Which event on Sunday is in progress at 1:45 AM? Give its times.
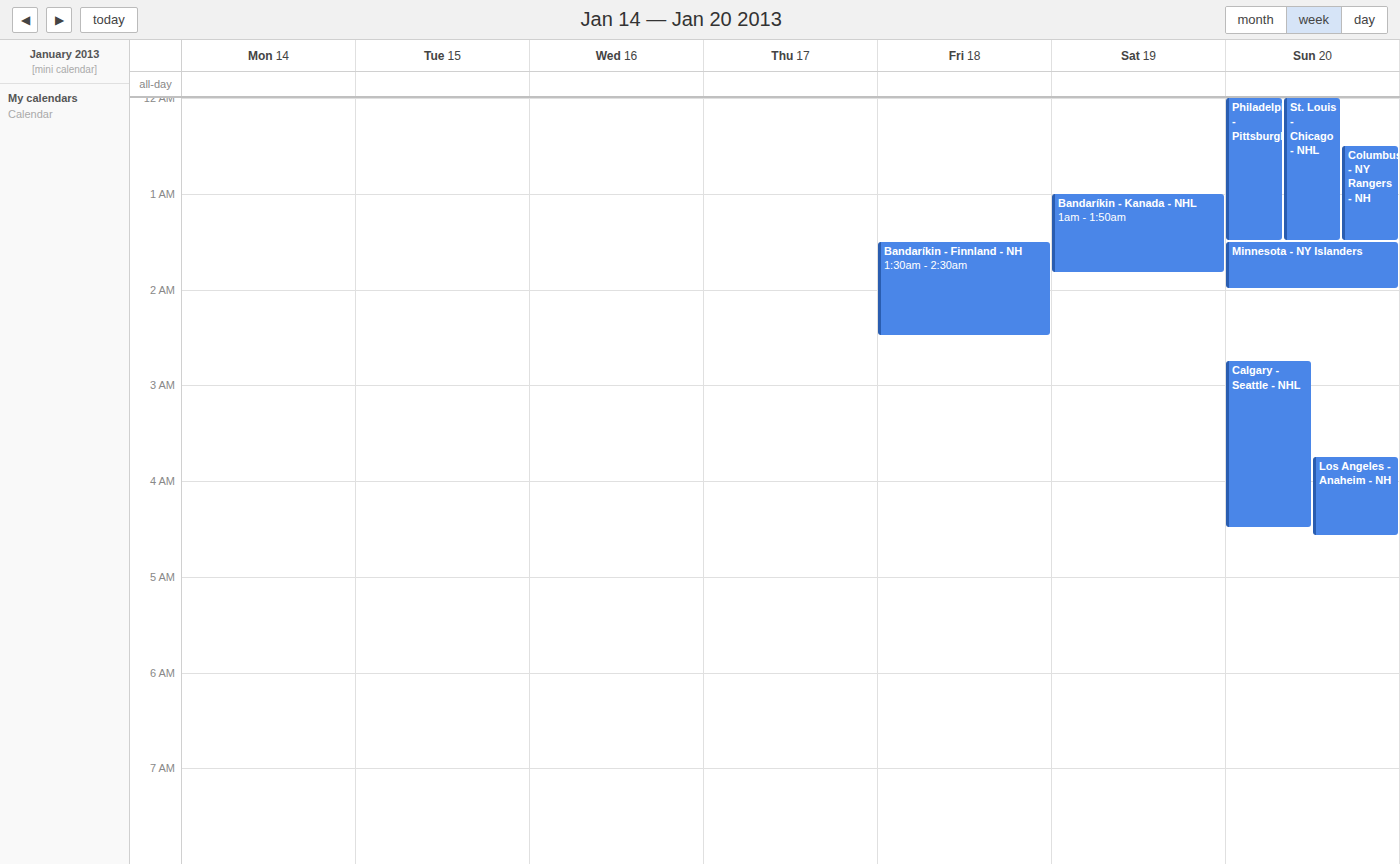
"Minnesota - NY Islanders", 1:30 AM to 2:00 AM